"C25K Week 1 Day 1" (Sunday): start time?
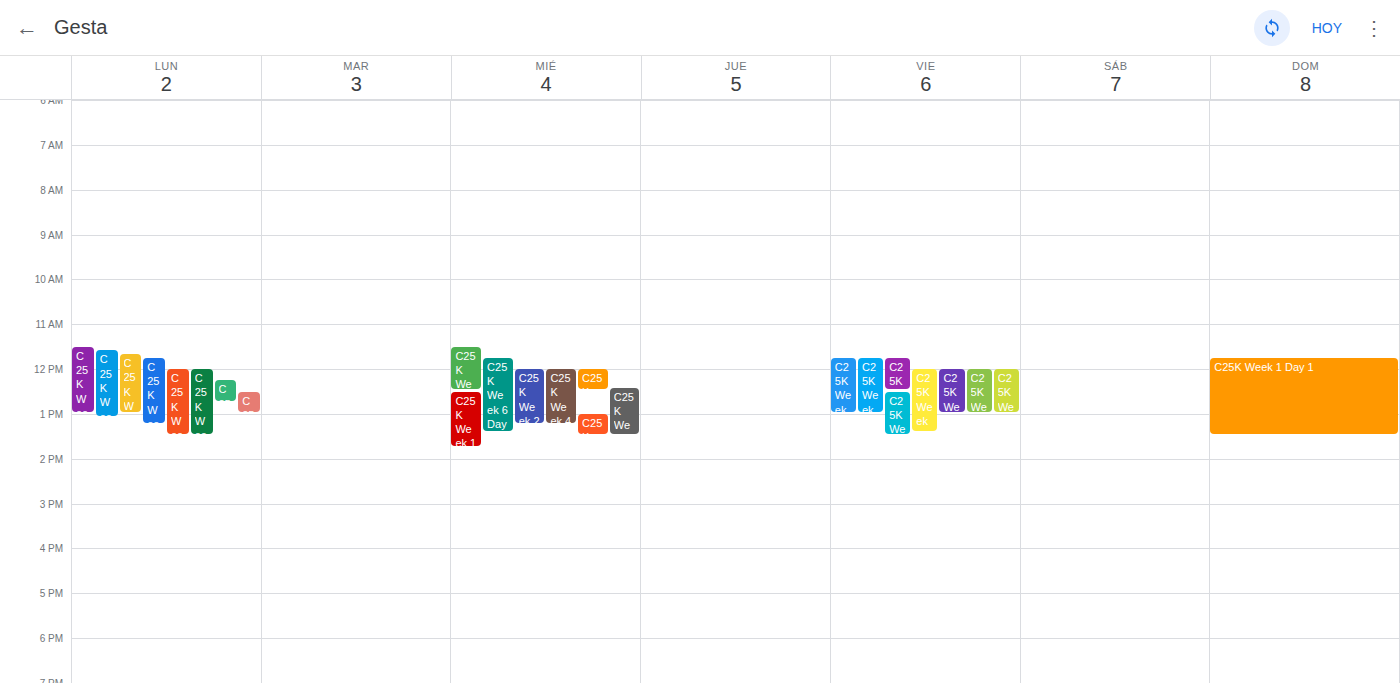
11:45 AM